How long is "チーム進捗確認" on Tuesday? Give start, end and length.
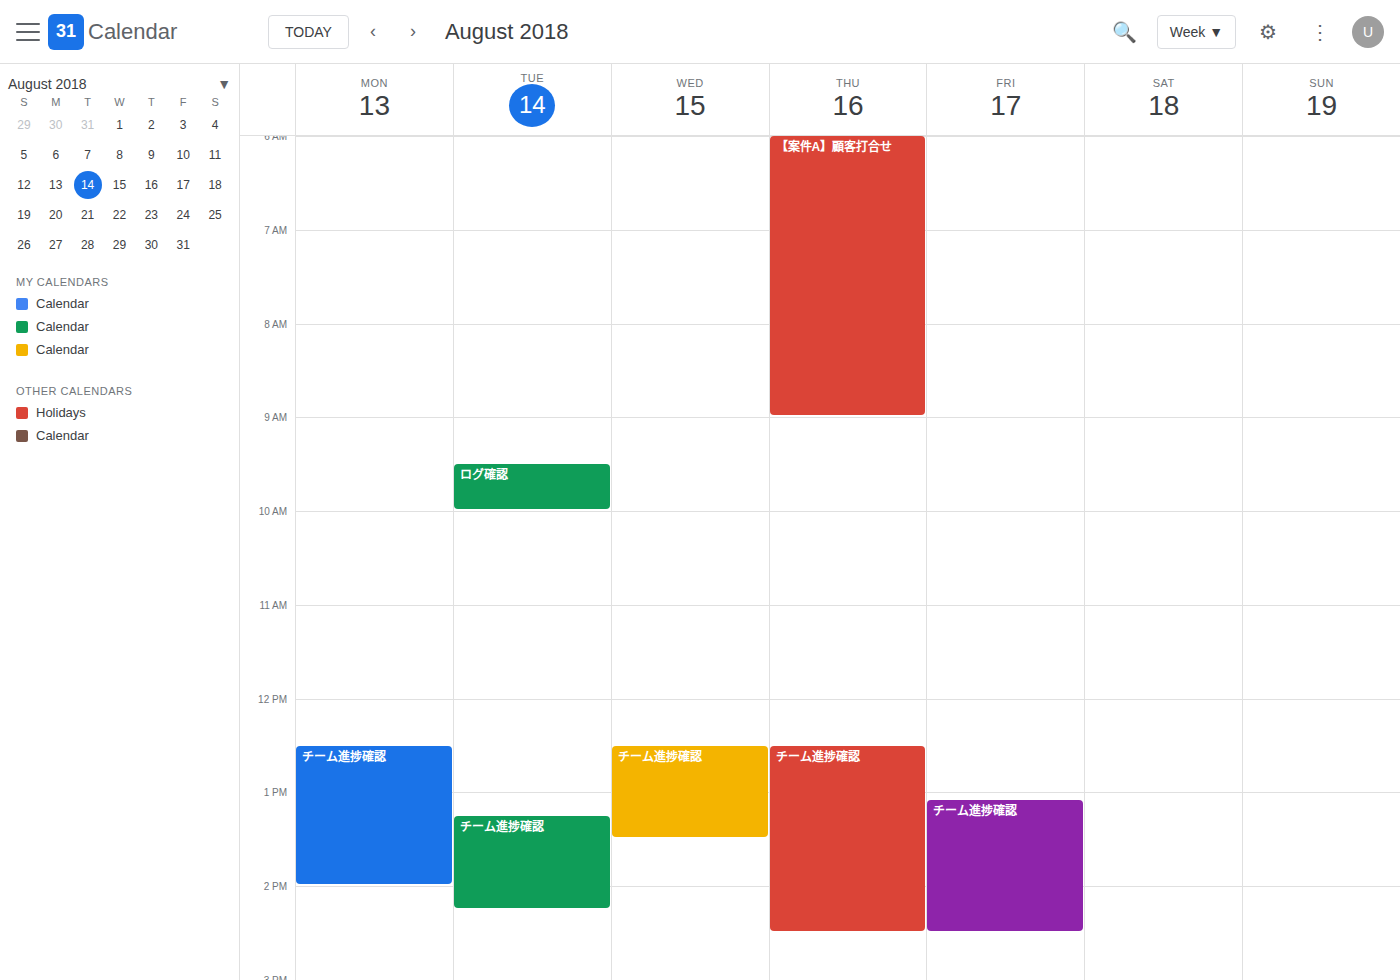
1:15 PM to 2:15 PM, 1 hour